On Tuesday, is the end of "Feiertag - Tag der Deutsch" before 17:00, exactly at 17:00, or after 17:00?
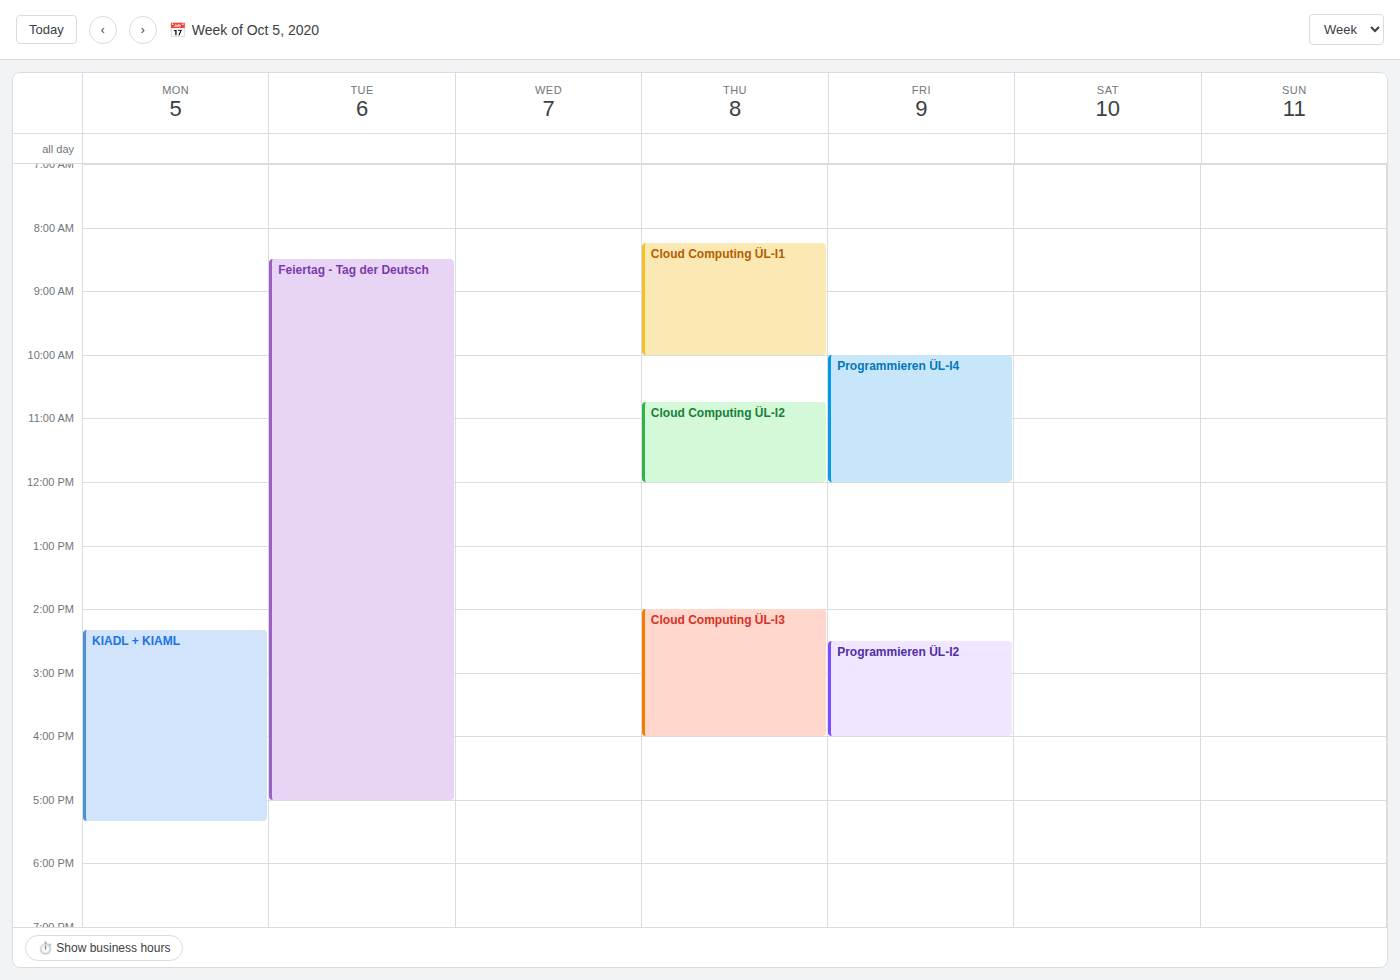
17:00 -- exactly at 17:00, on the 17:00 line.